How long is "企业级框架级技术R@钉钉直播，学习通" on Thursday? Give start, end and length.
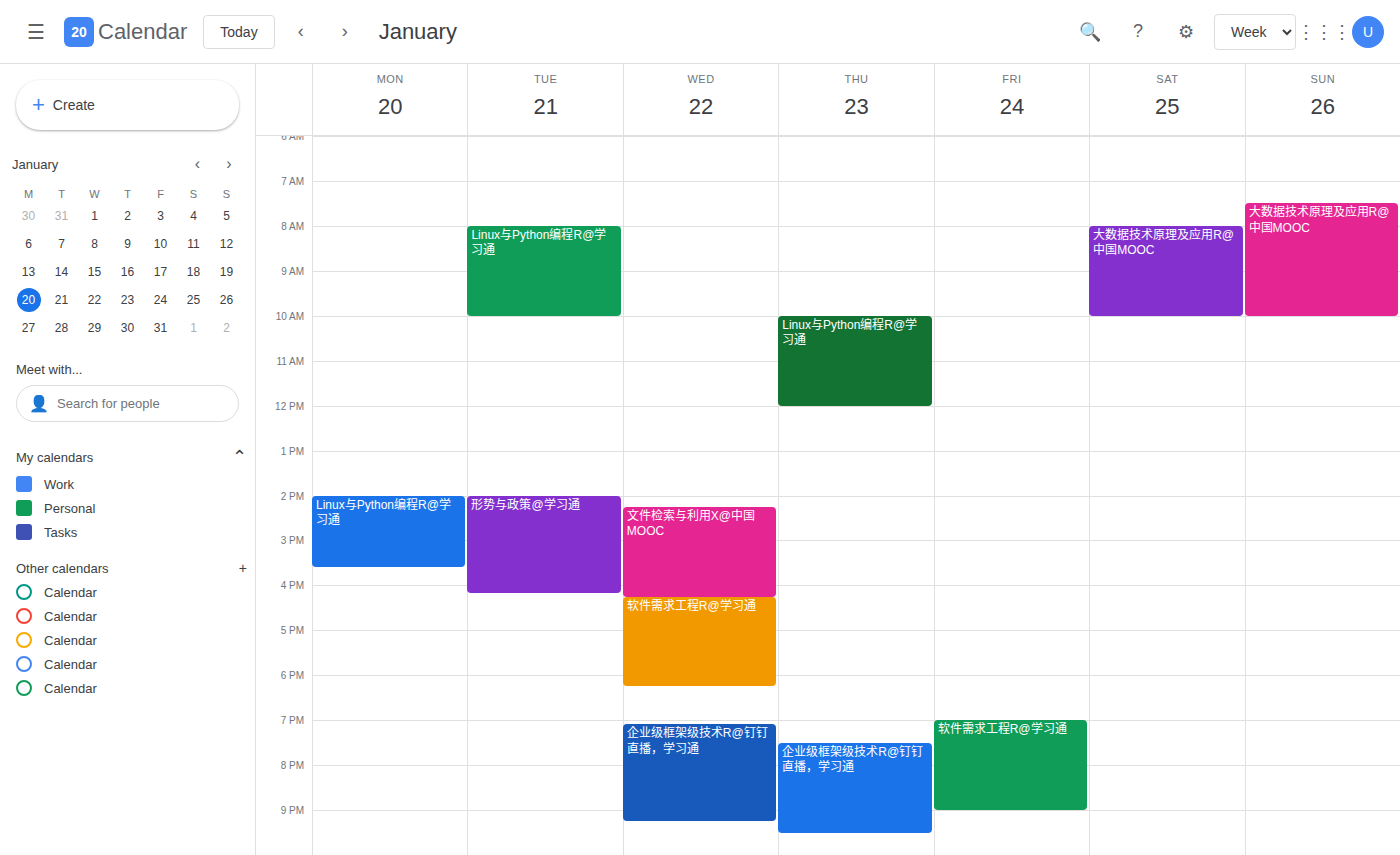
19:30 to 21:30, 2 hours